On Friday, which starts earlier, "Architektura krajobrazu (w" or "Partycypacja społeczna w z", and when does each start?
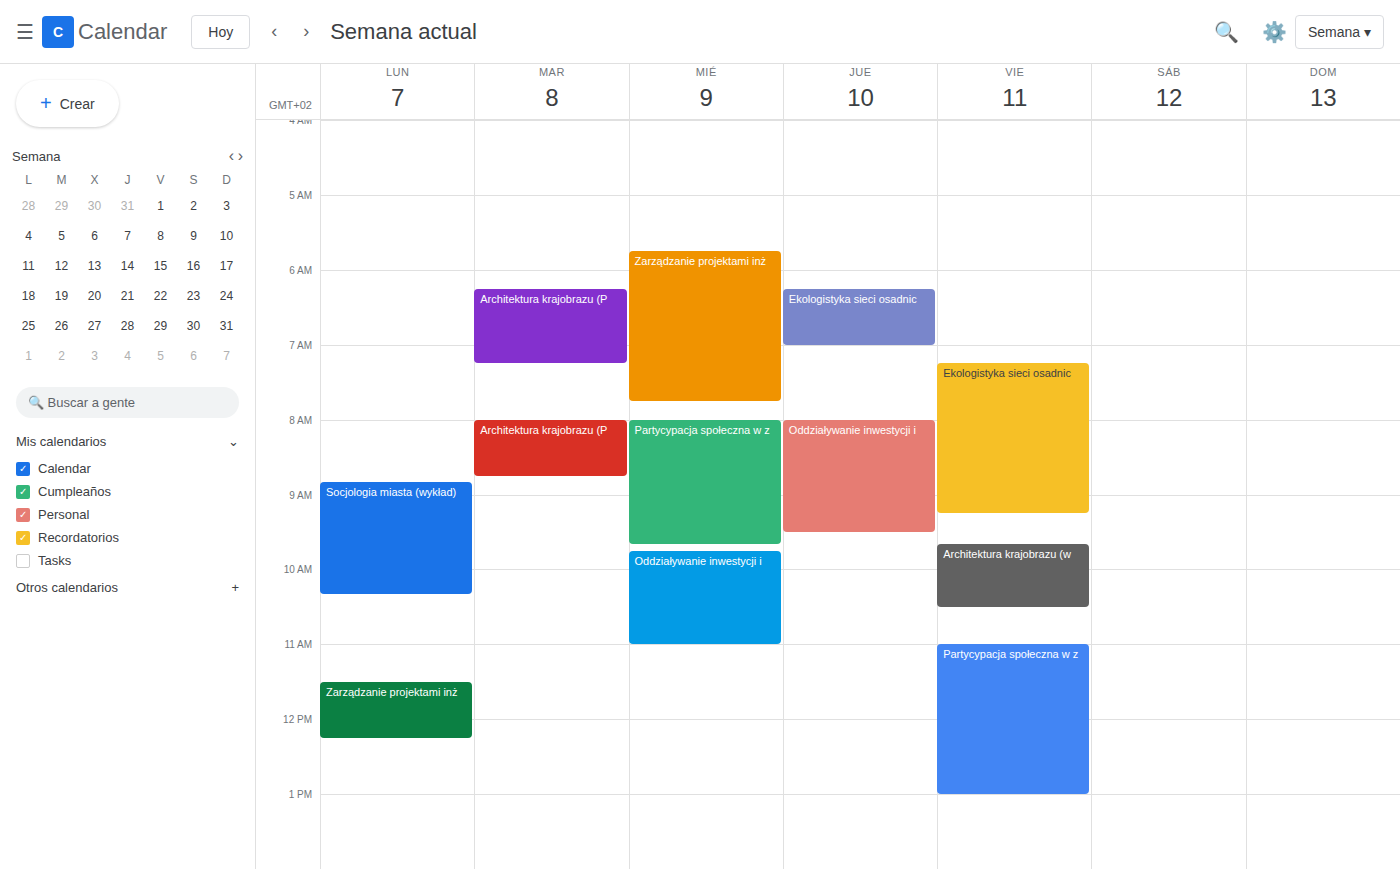
"Architektura krajobrazu (w" 9:40 AM; "Partycypacja społeczna w z" 11:00 AM.